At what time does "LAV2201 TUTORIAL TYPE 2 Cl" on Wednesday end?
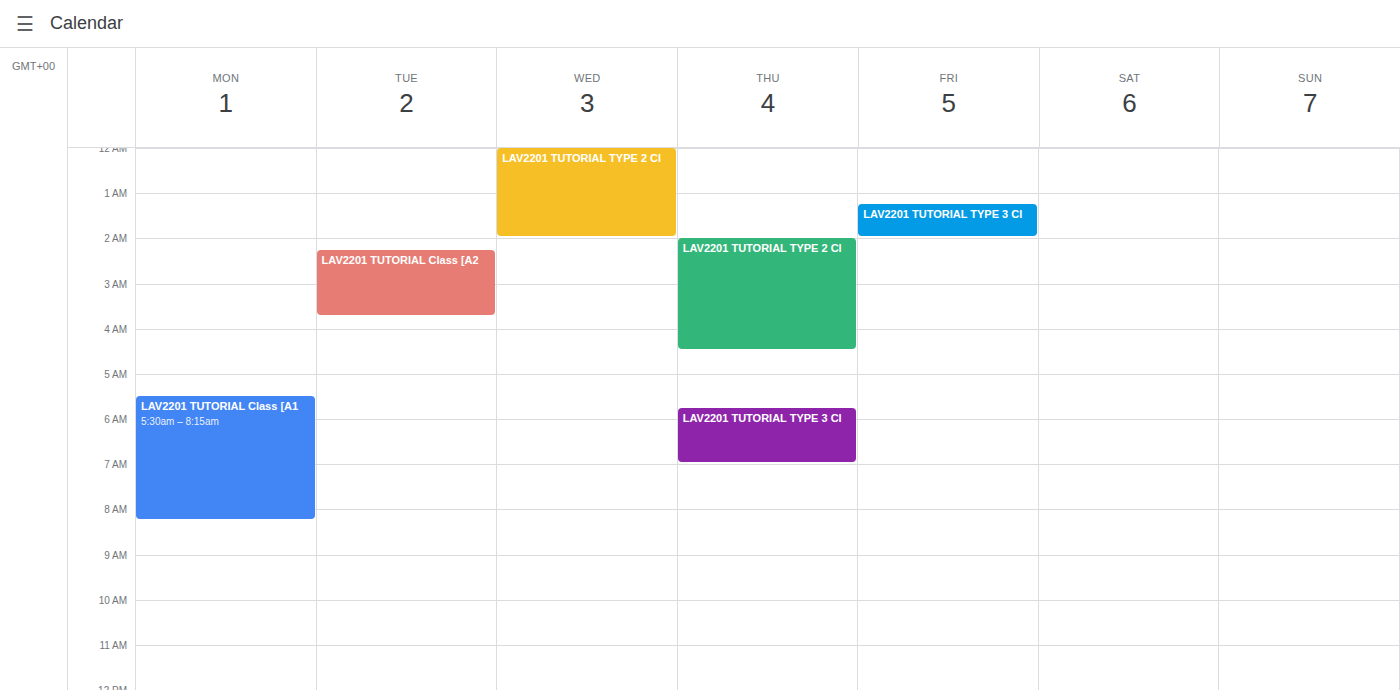
2:00 AM